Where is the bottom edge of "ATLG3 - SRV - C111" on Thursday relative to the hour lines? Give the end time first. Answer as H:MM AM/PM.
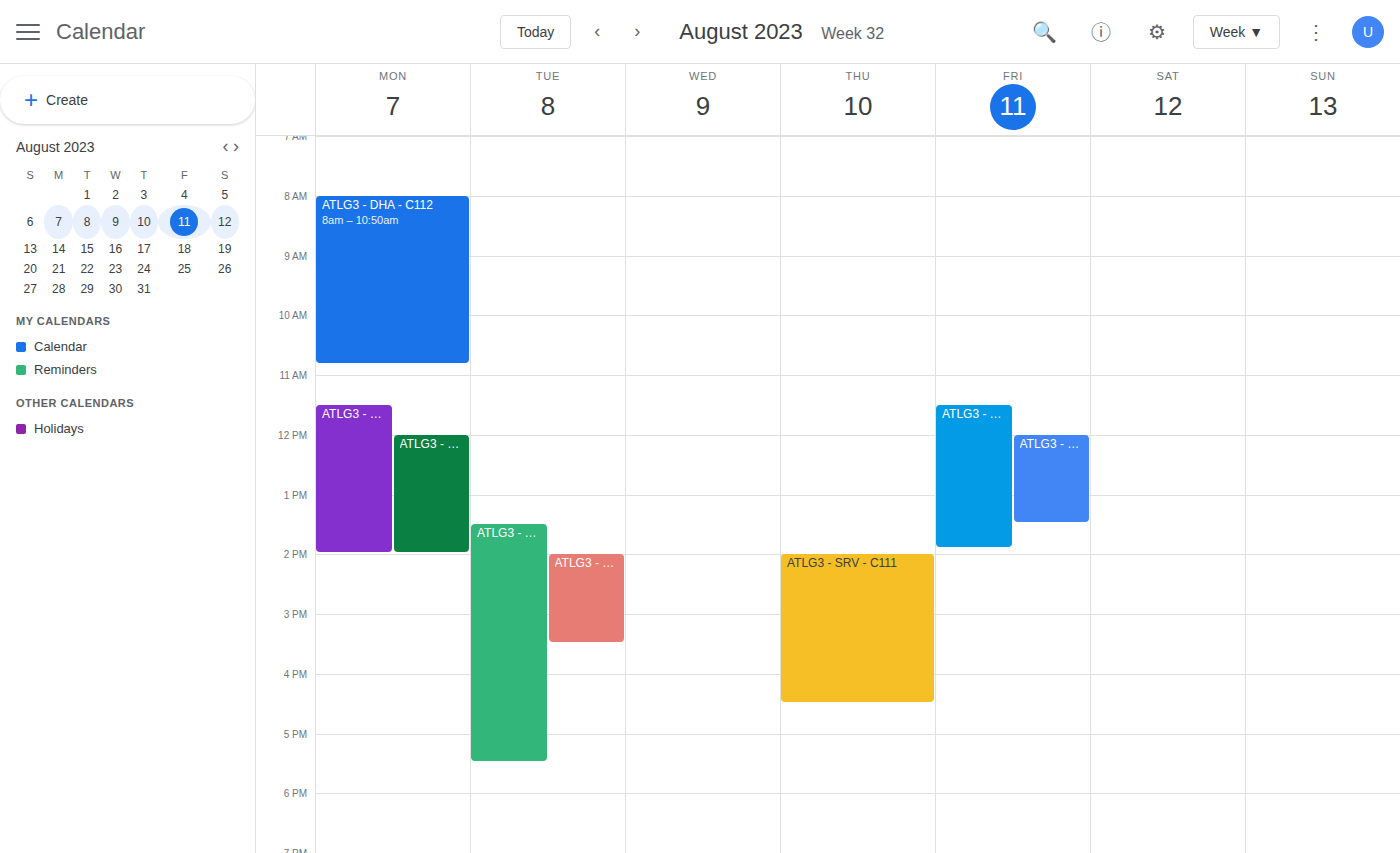
4:30 PM -- halfway between the 4 PM and 5 PM lines.